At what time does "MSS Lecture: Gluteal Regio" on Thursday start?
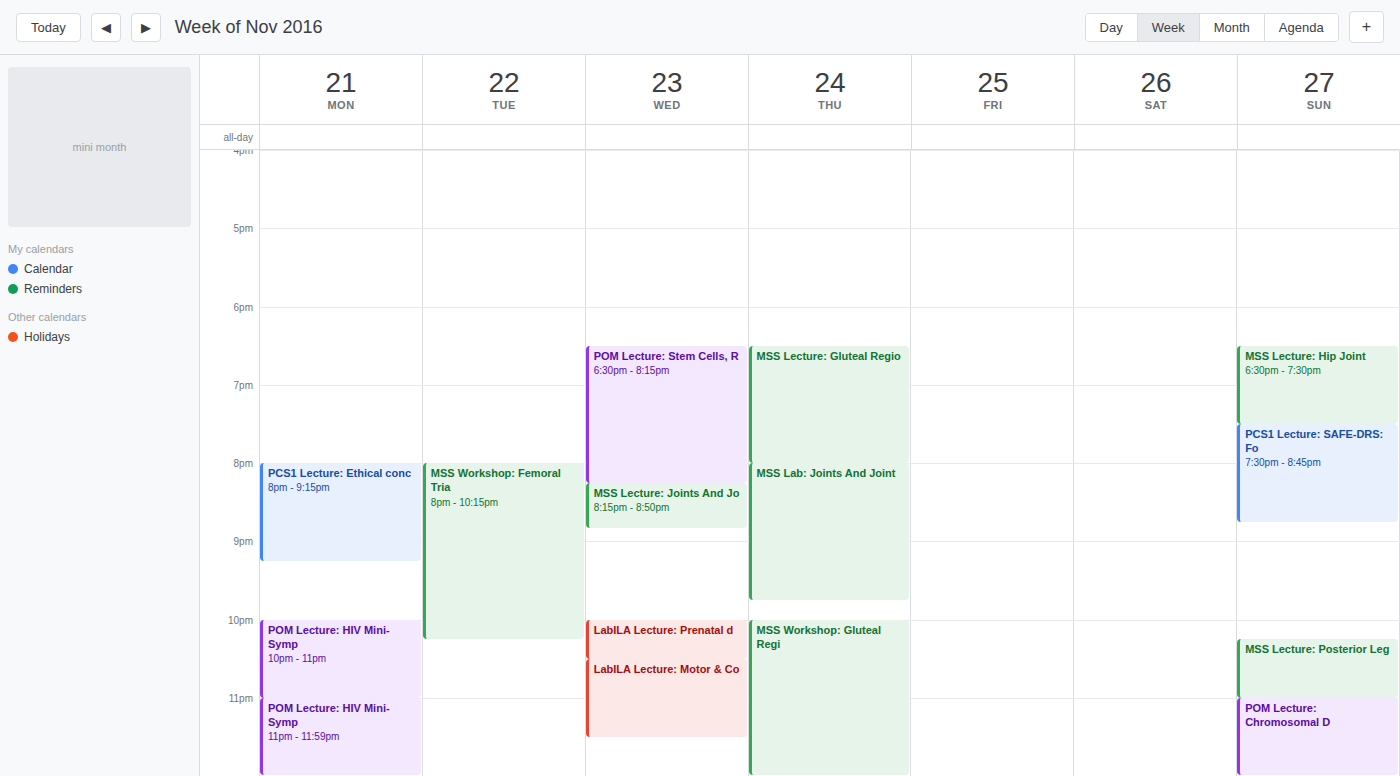
6:30 PM